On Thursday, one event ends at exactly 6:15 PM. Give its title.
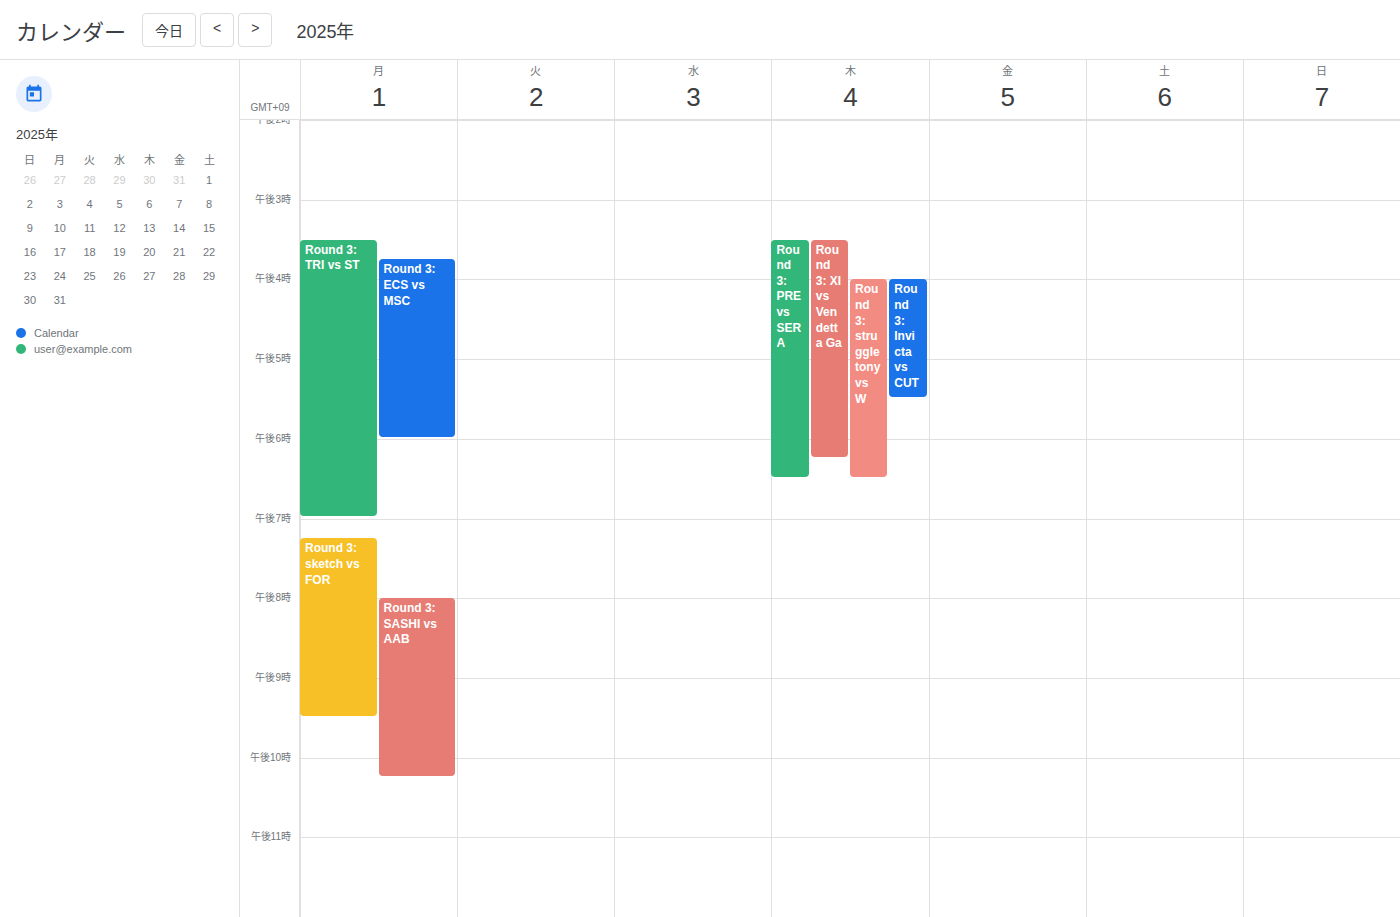
"Round 3: XI vs Vendetta Ga"